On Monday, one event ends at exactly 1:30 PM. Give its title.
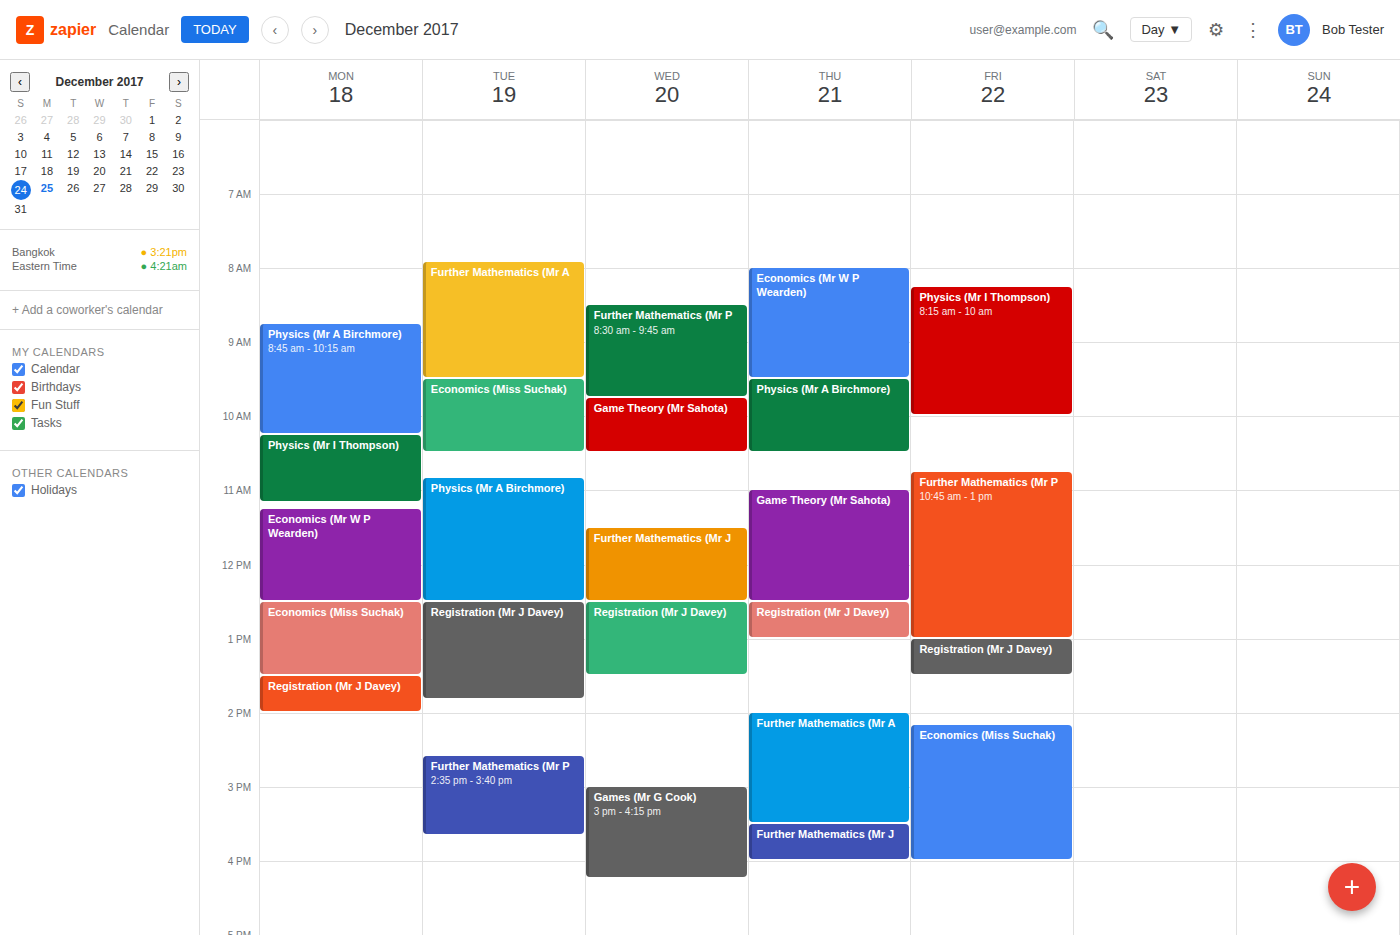
"Economics (Miss Suchak)"